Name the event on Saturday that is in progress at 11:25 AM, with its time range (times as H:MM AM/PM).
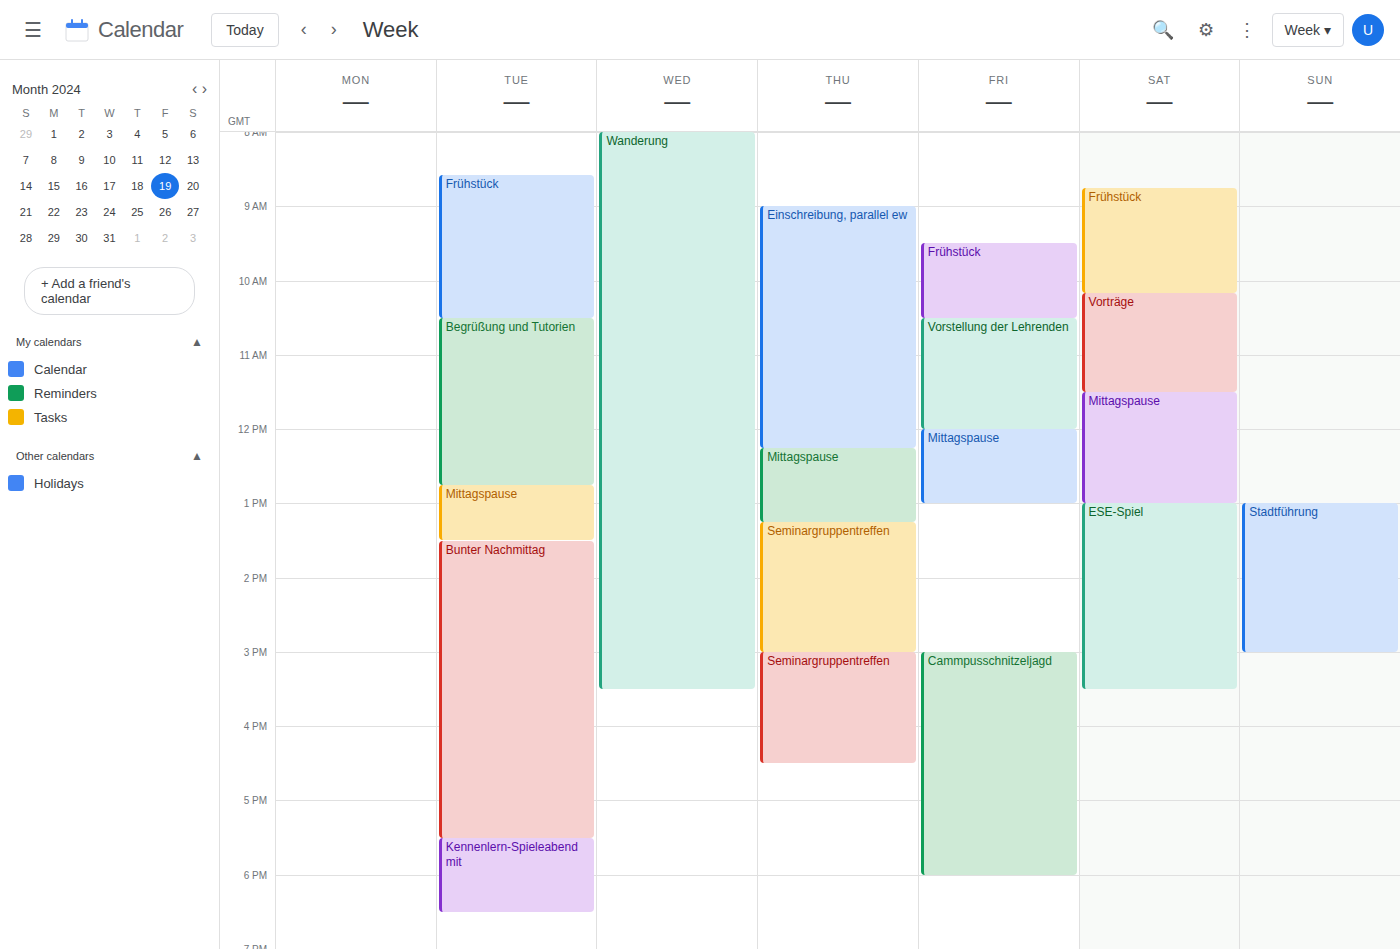
"Vorträge", 10:10 AM to 11:30 AM